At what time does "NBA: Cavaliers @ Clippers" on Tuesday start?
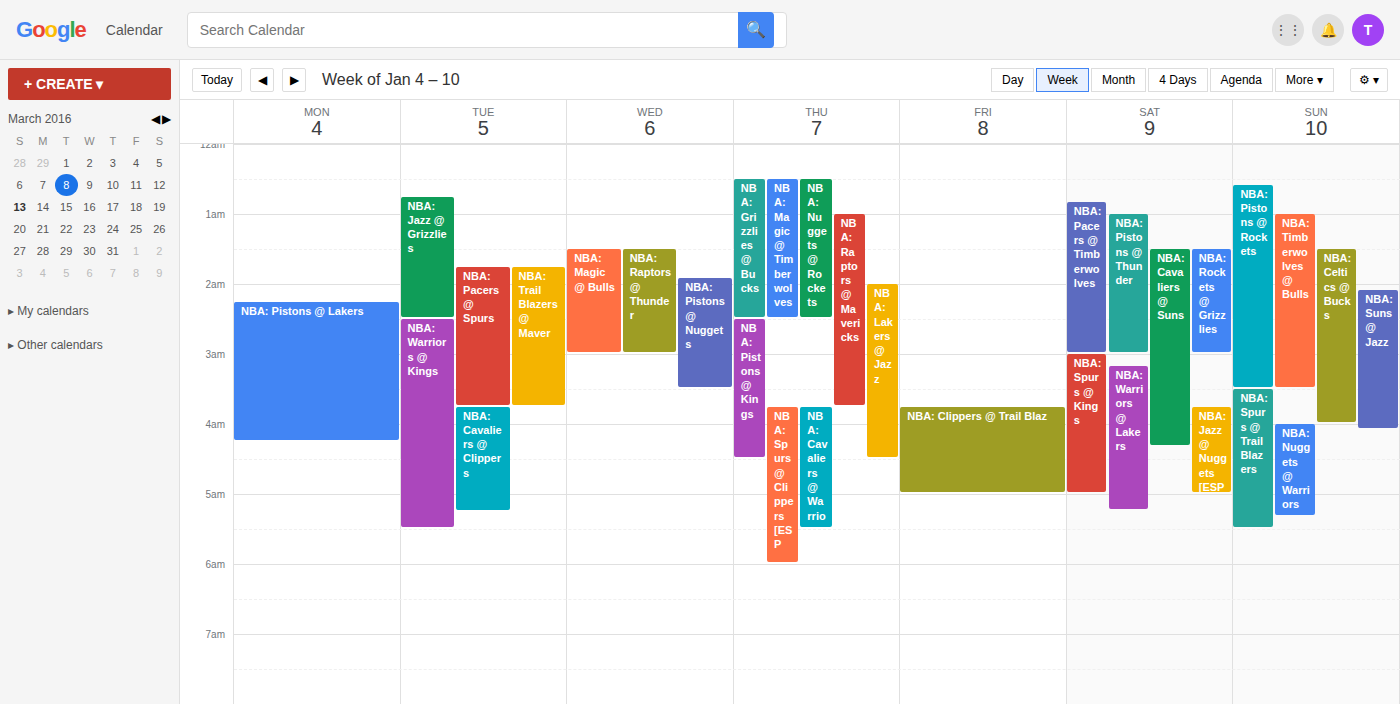
3:45 AM